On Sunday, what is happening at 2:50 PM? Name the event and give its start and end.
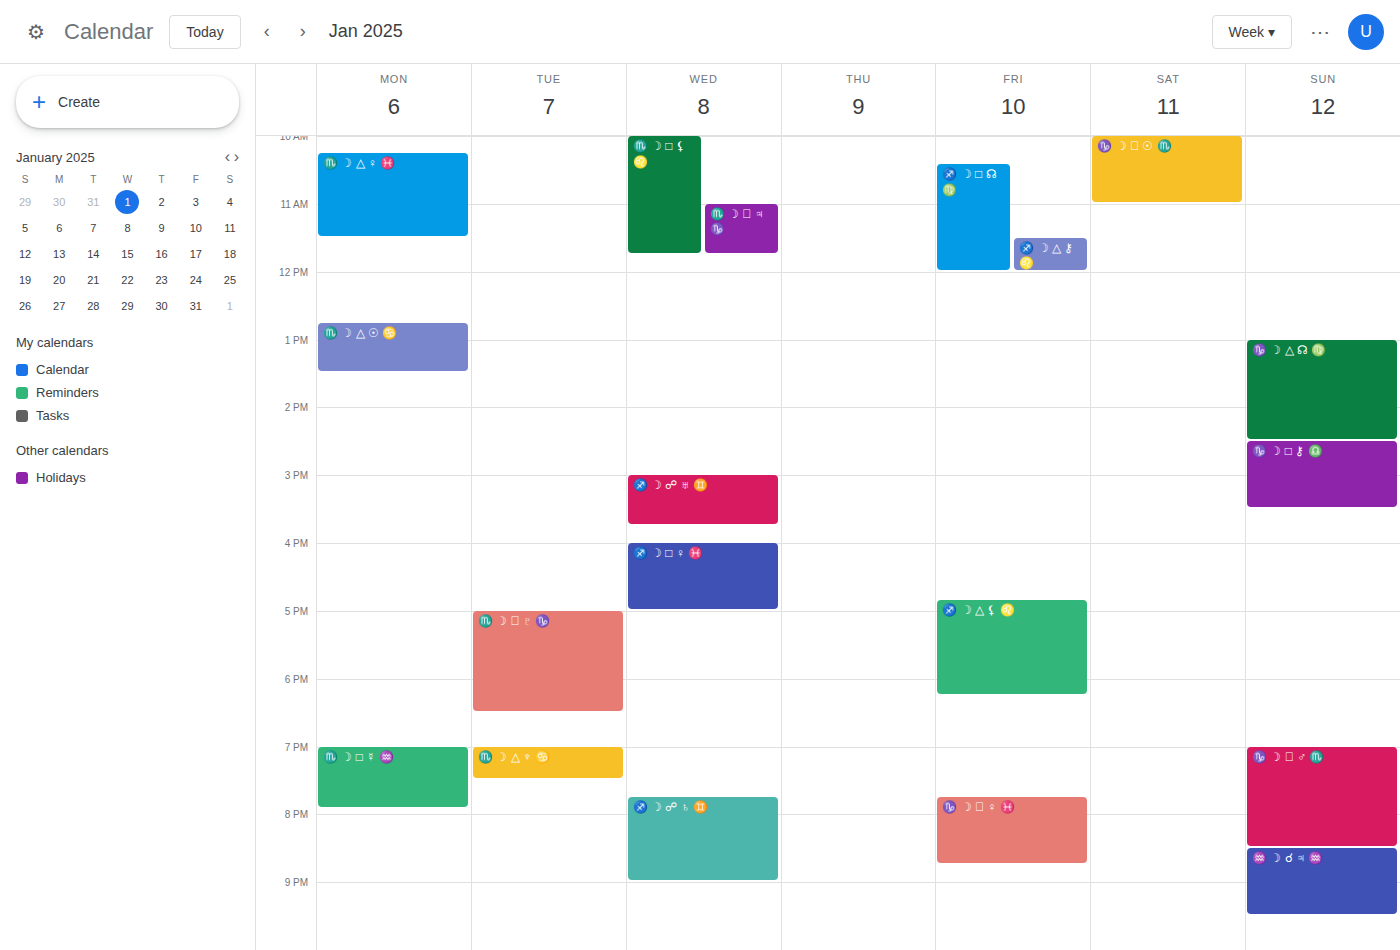
"♑️ ☽ □ ⚷ ♎️", 2:30 PM to 3:30 PM